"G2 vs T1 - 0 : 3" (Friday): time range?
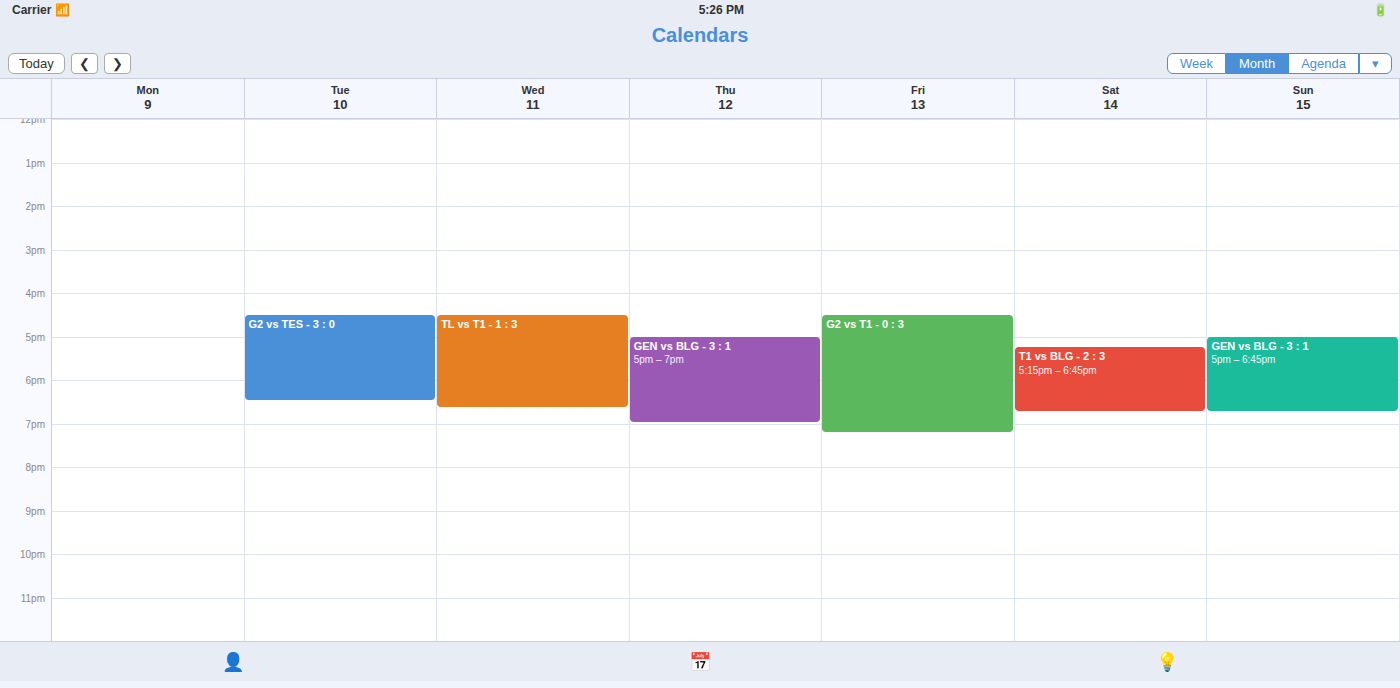
4:30 PM to 7:15 PM